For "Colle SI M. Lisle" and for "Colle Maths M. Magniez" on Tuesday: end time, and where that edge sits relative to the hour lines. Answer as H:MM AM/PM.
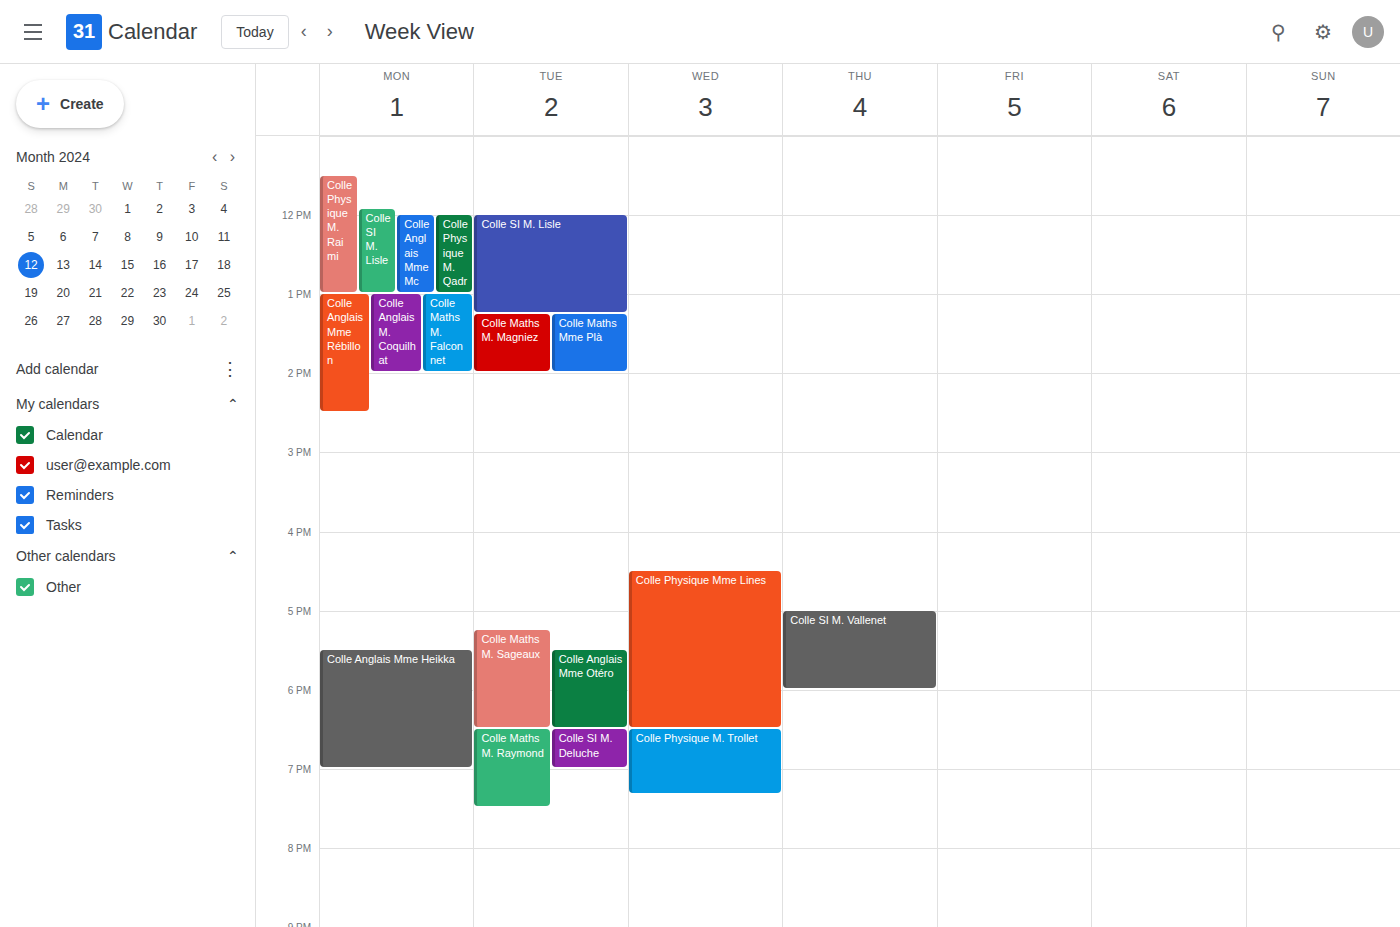
"Colle SI M. Lisle": 1:15 PM, neither: a quarter of the way from the 1 PM line to the 2 PM line. "Colle Maths M. Magniez": 2:00 PM, exactly on the 2 PM line.